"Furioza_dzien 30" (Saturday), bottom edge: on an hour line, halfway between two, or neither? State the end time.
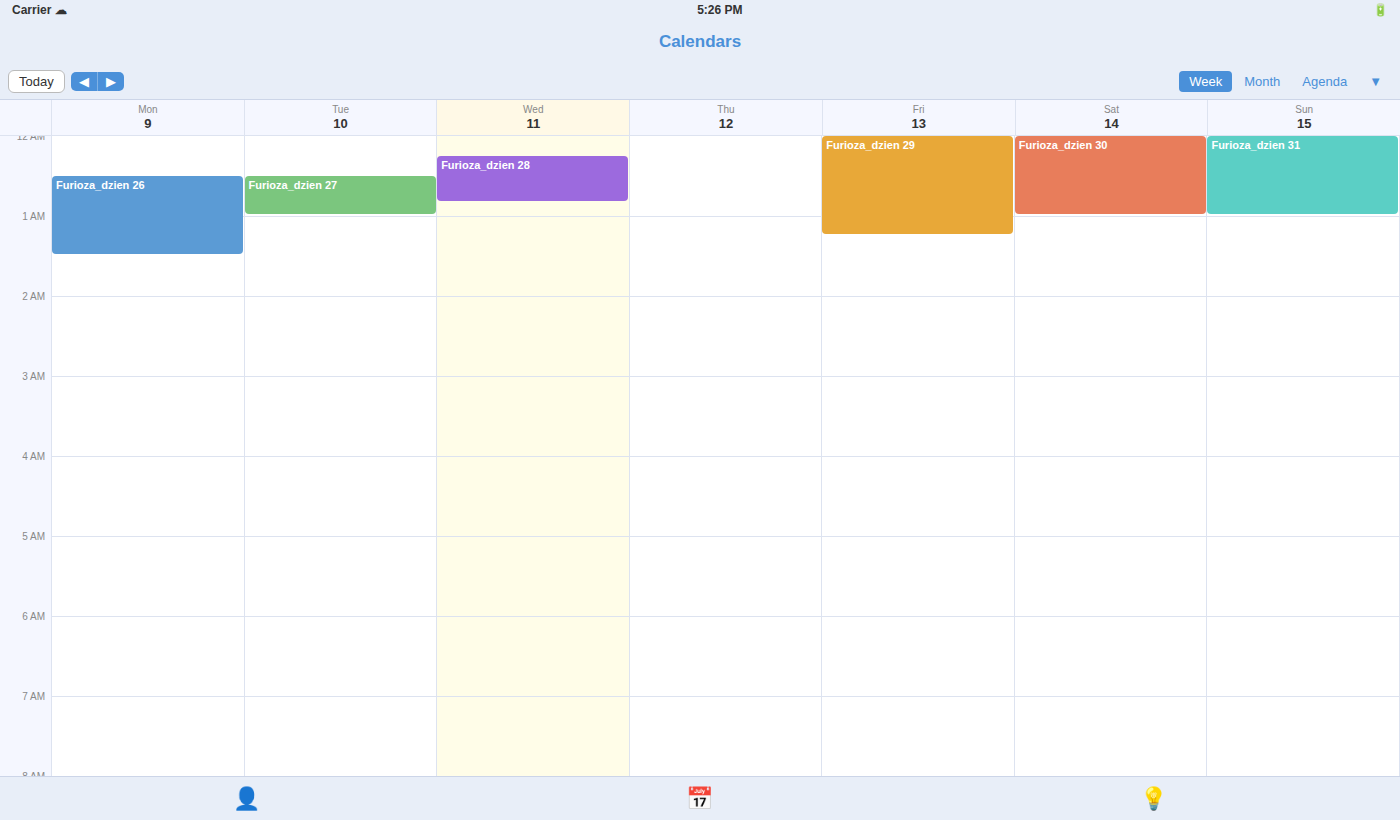
1:00 AM -- exactly on the 1 AM line.